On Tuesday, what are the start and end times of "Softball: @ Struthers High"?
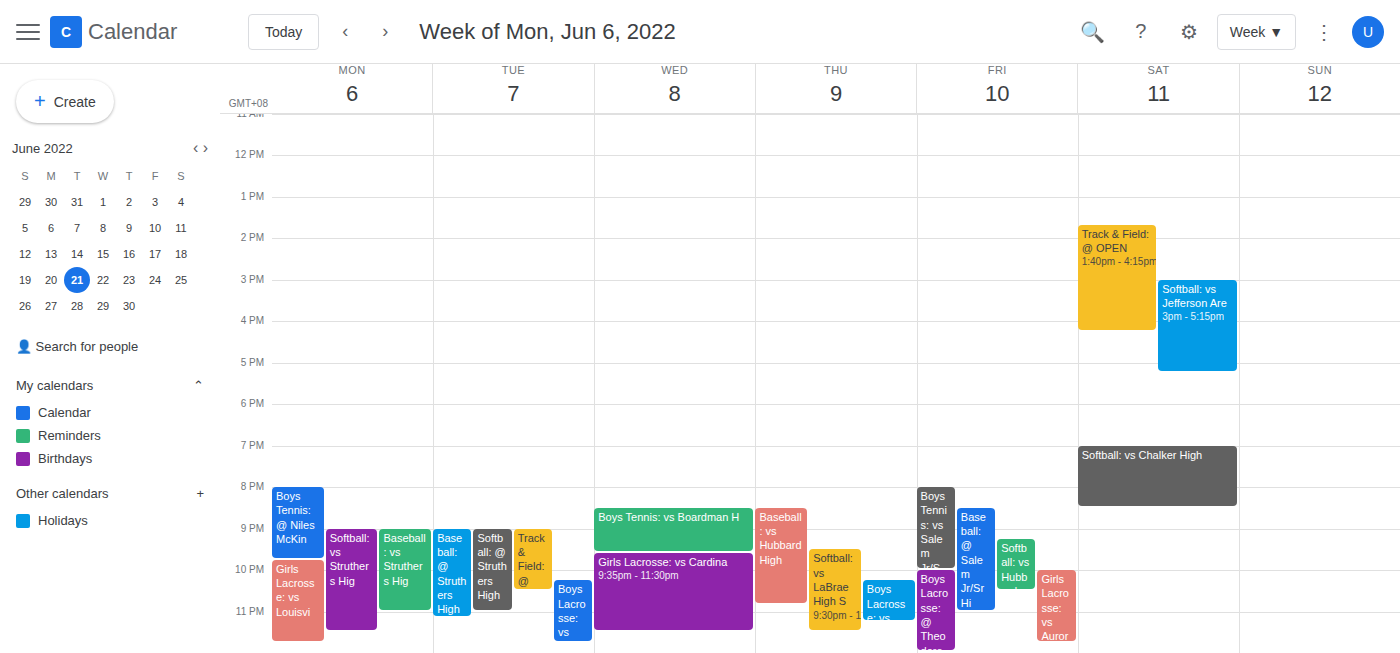
9:00 PM to 11:00 PM